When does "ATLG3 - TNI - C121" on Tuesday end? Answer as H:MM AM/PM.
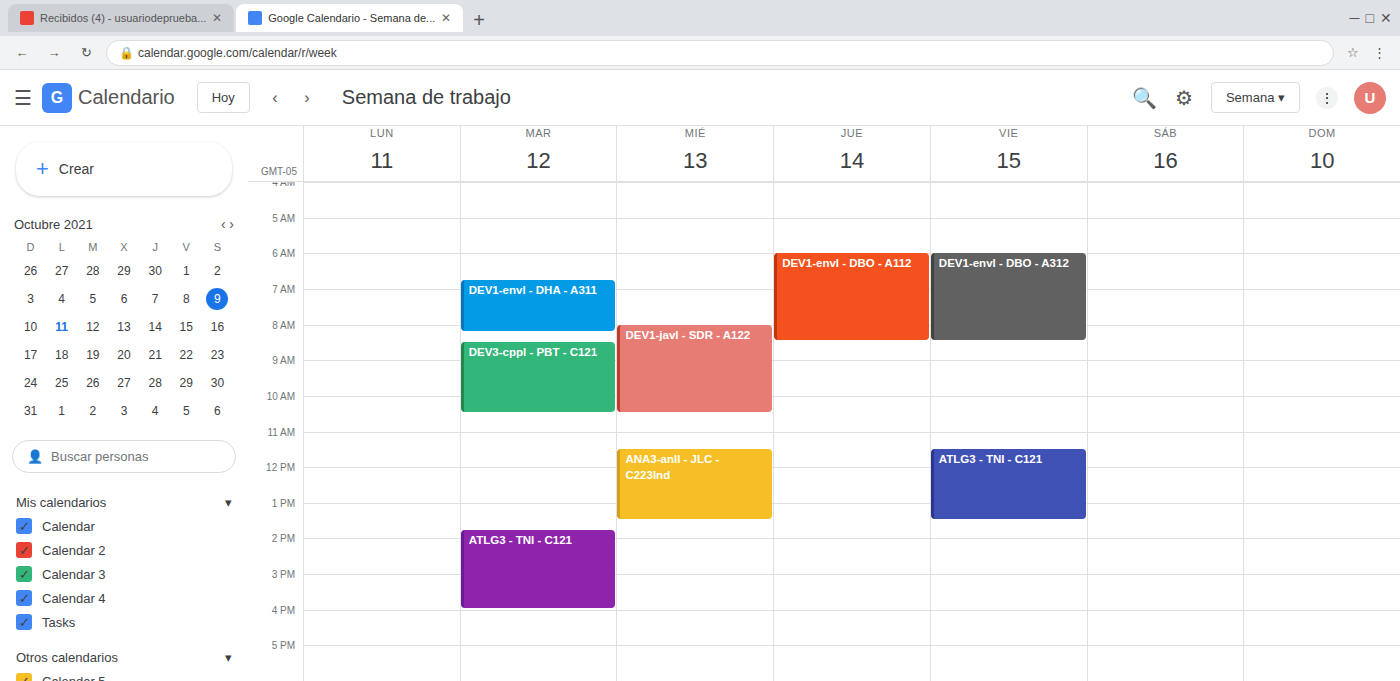
4:00 PM